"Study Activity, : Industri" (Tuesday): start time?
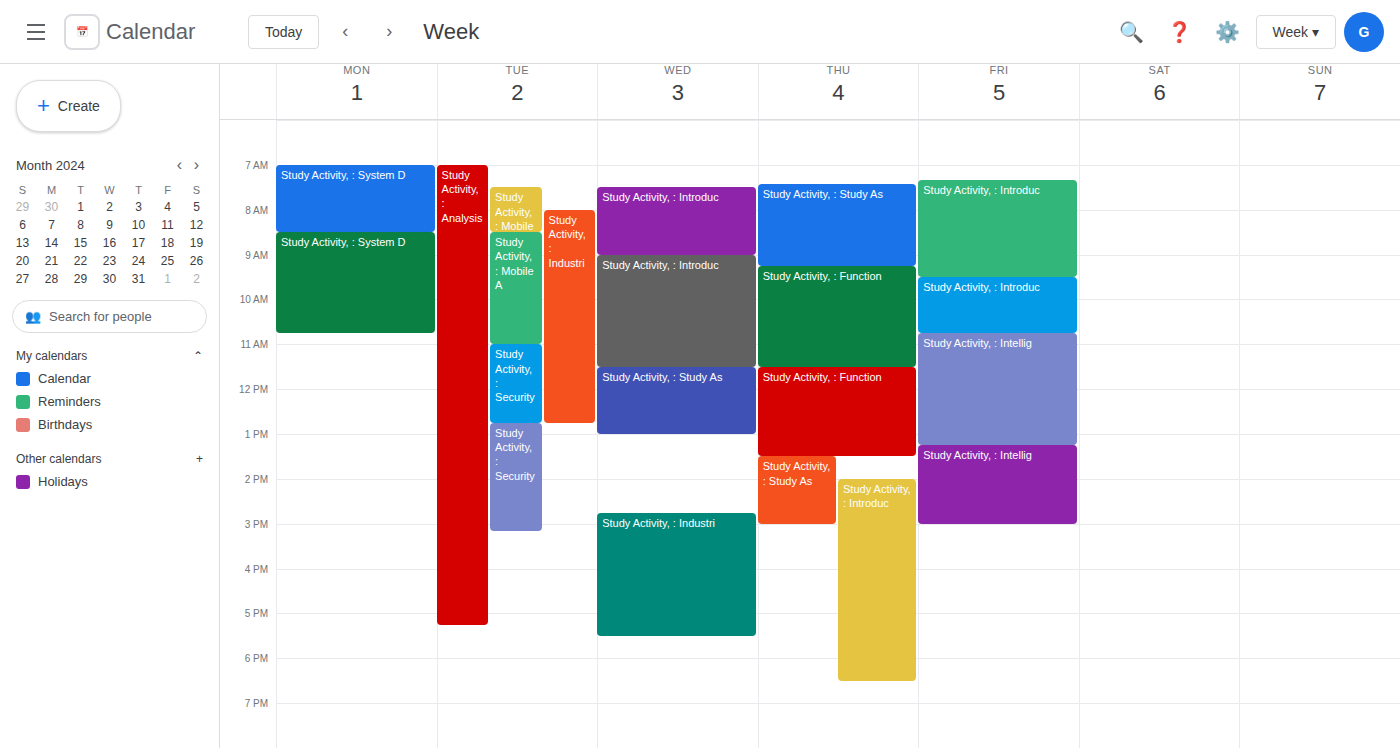
8:00 AM